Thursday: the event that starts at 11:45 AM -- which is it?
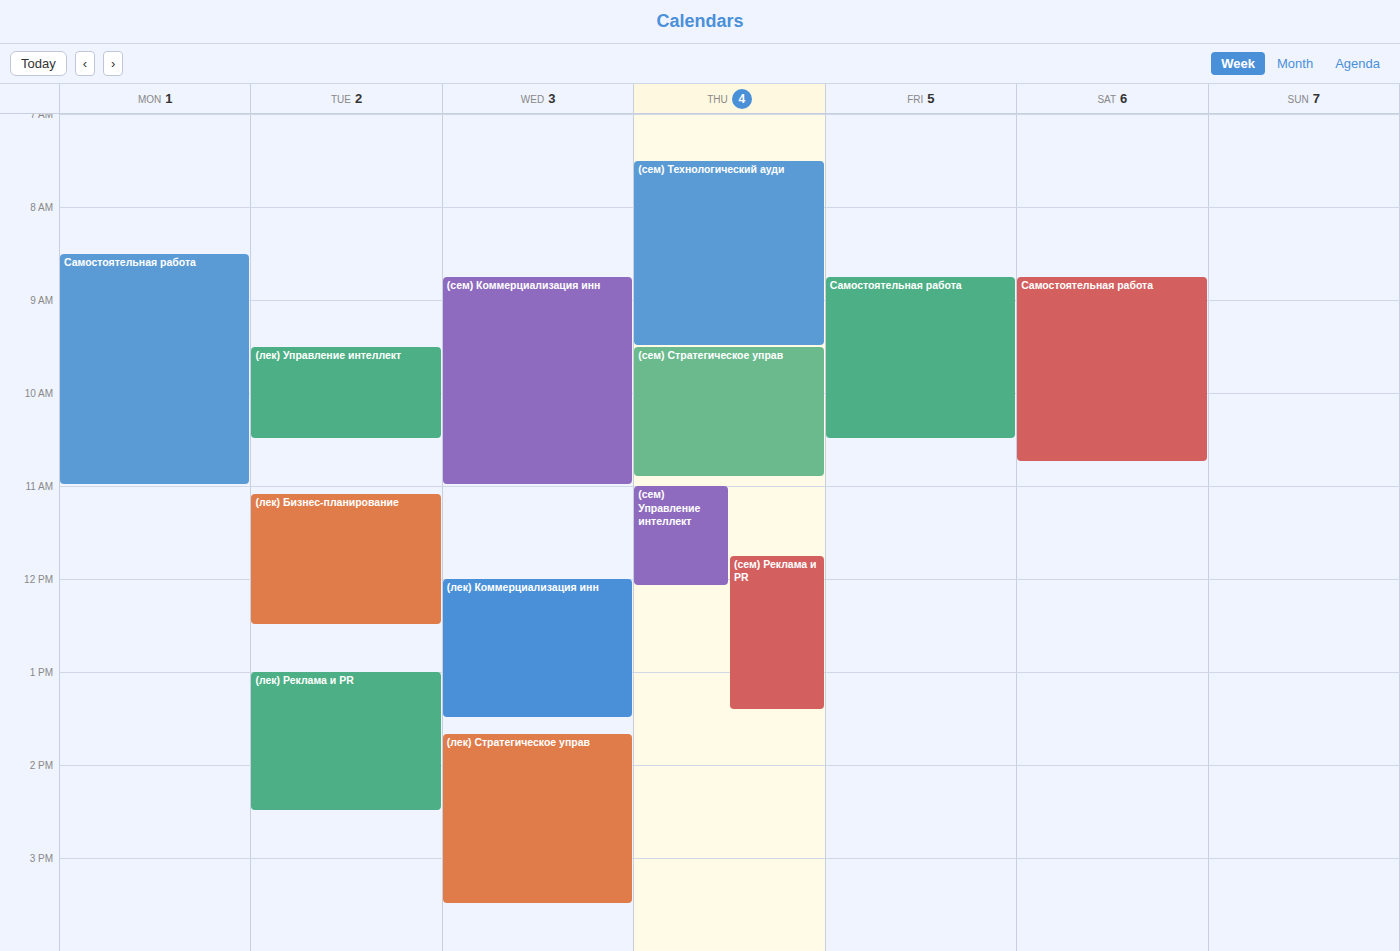
"(сем) Реклама и PR"